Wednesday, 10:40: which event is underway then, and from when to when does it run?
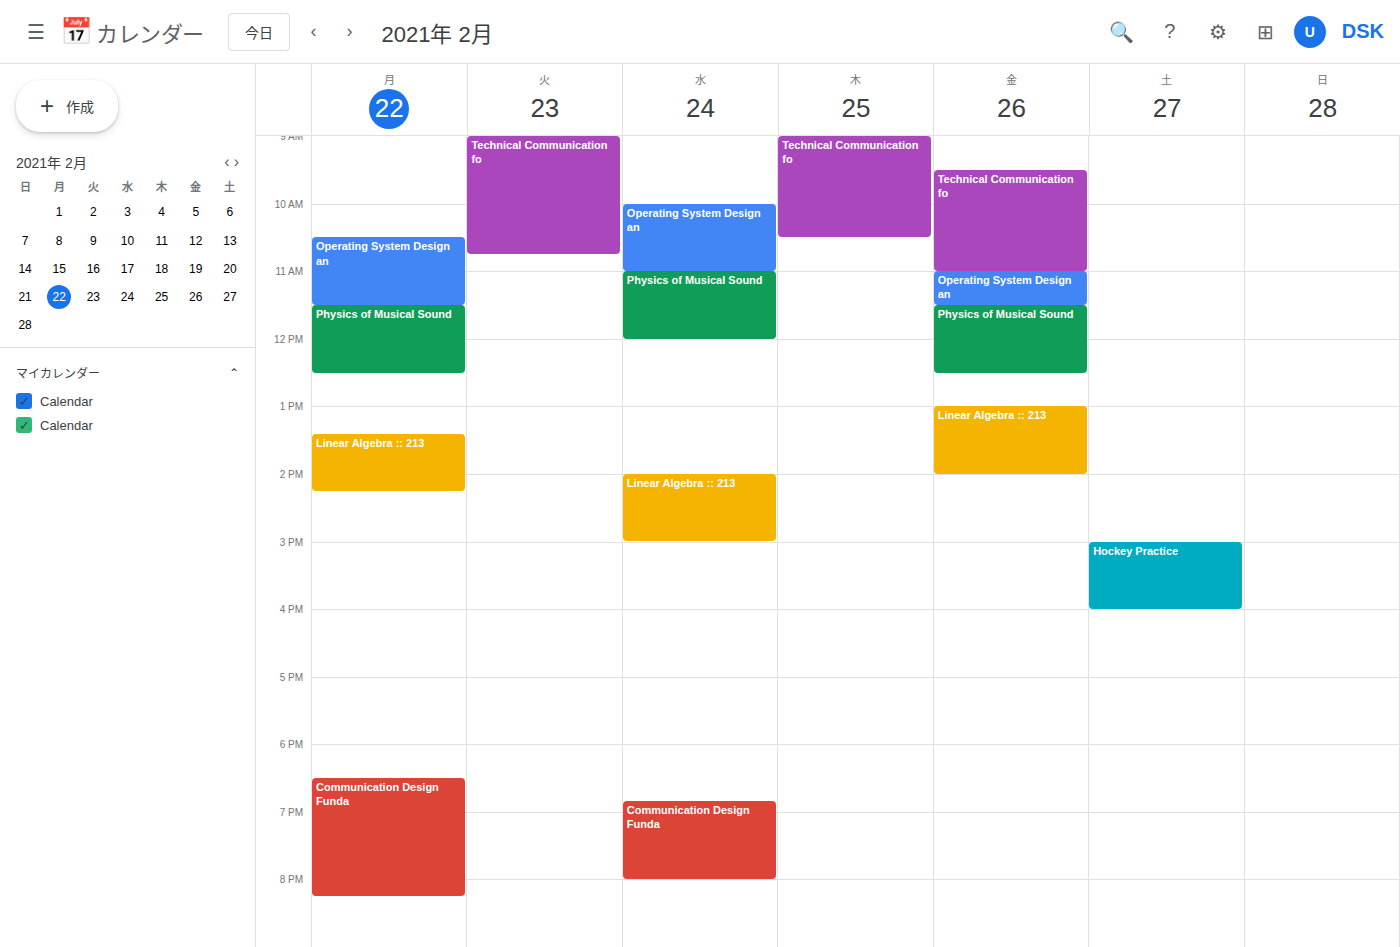
"Operating System Design an", 10:00 to 11:00